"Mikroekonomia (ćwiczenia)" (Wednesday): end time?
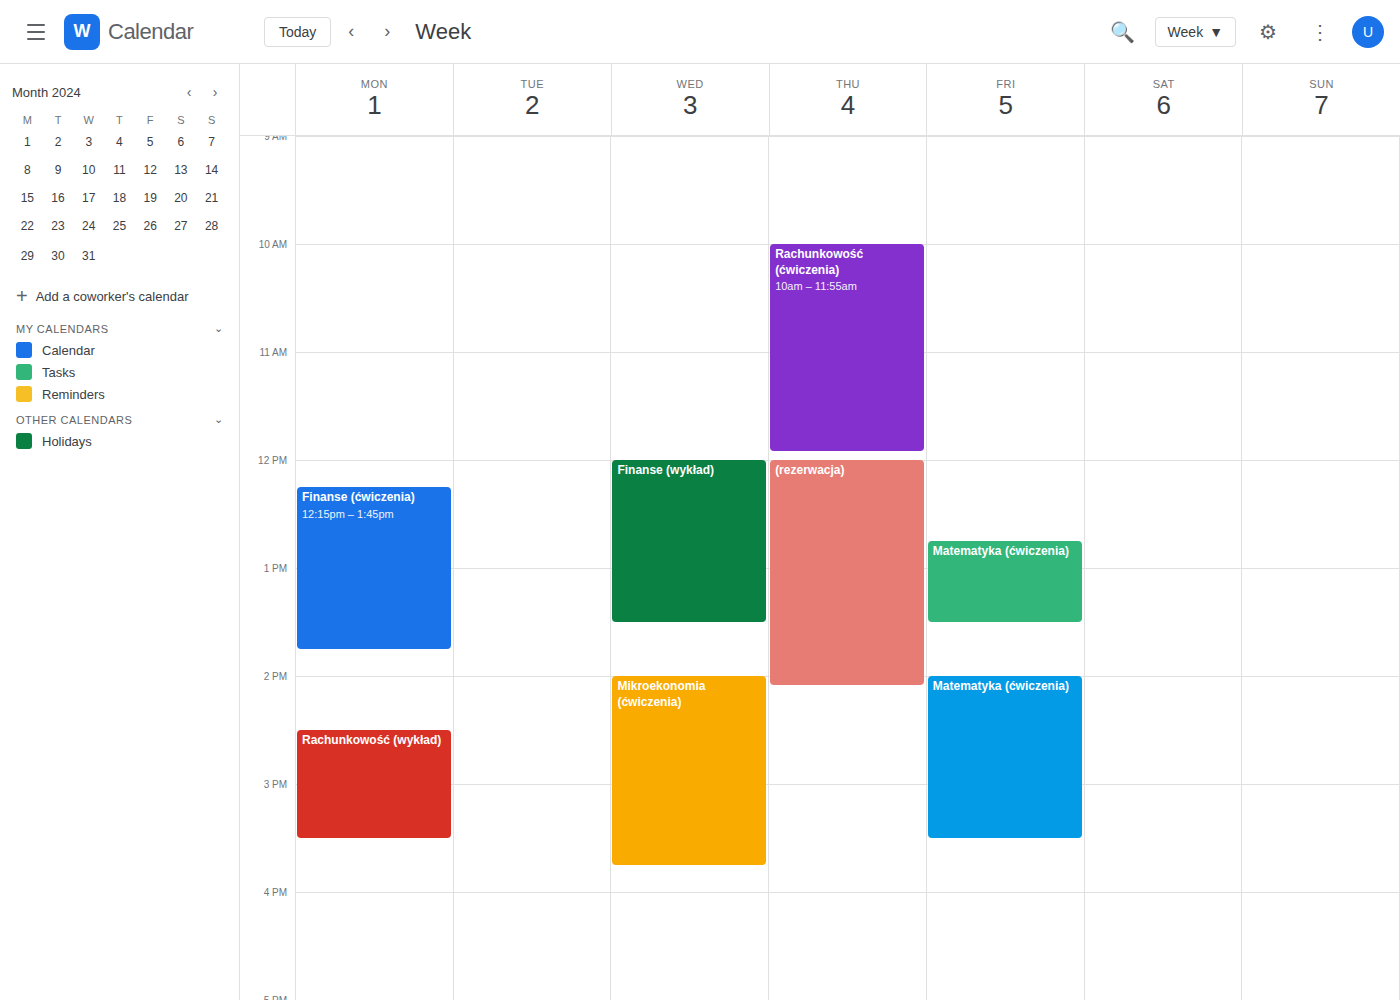
3:45 PM